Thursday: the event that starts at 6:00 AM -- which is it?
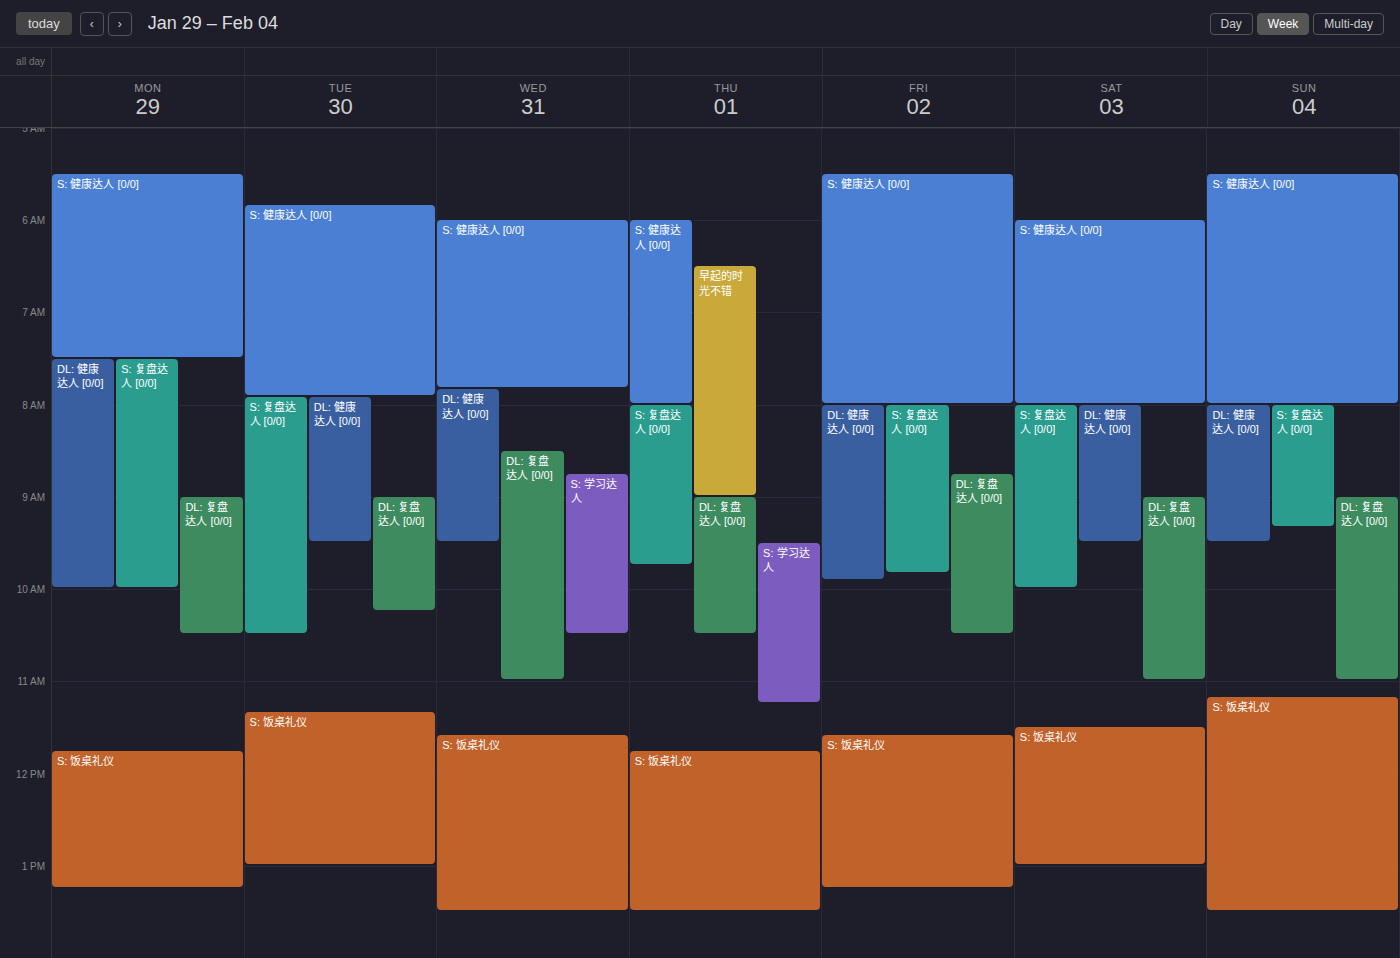
"S: 健康达人 [0/0]"